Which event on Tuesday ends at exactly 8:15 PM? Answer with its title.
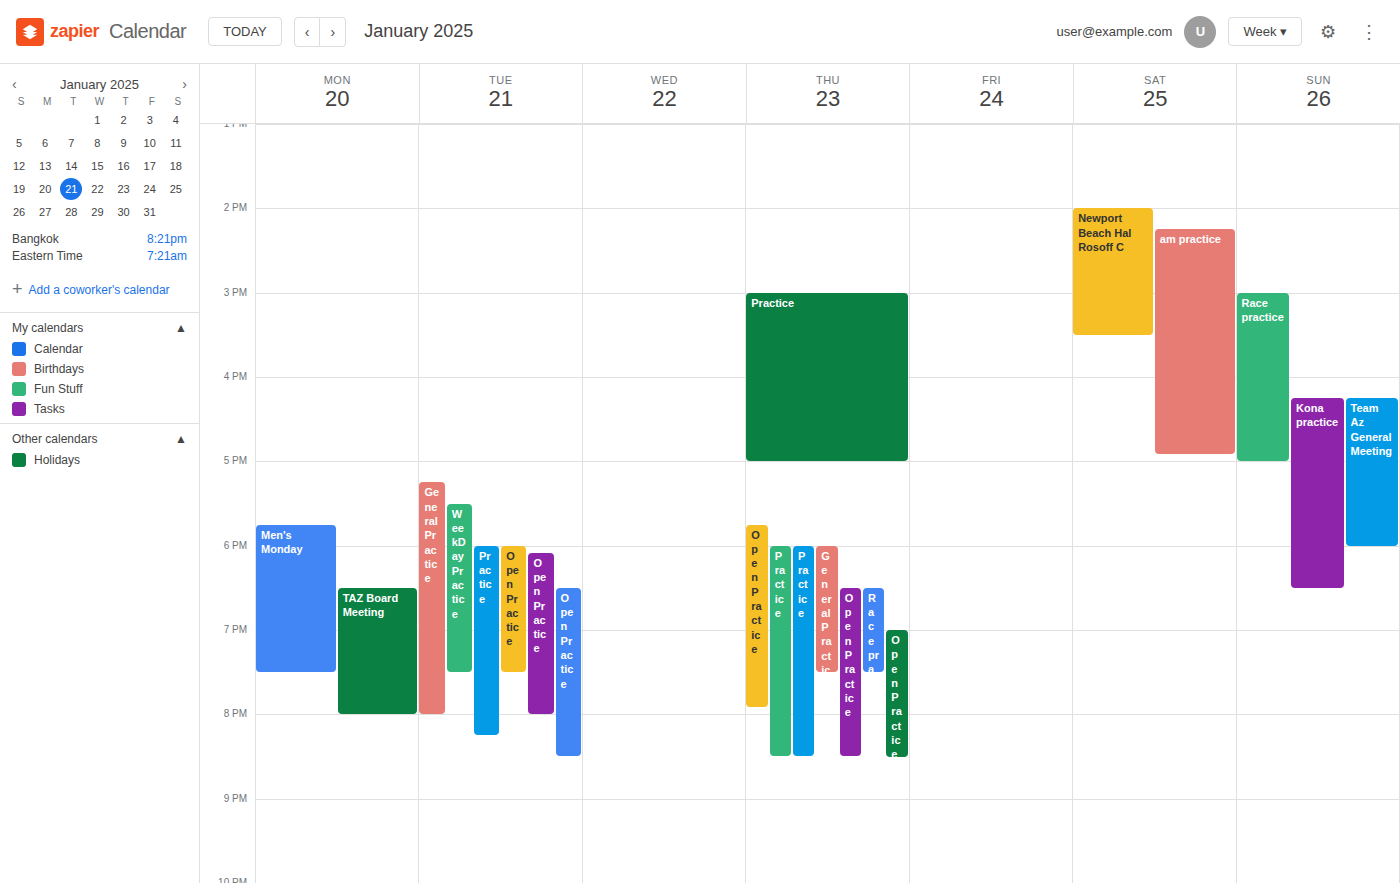
"Practice"